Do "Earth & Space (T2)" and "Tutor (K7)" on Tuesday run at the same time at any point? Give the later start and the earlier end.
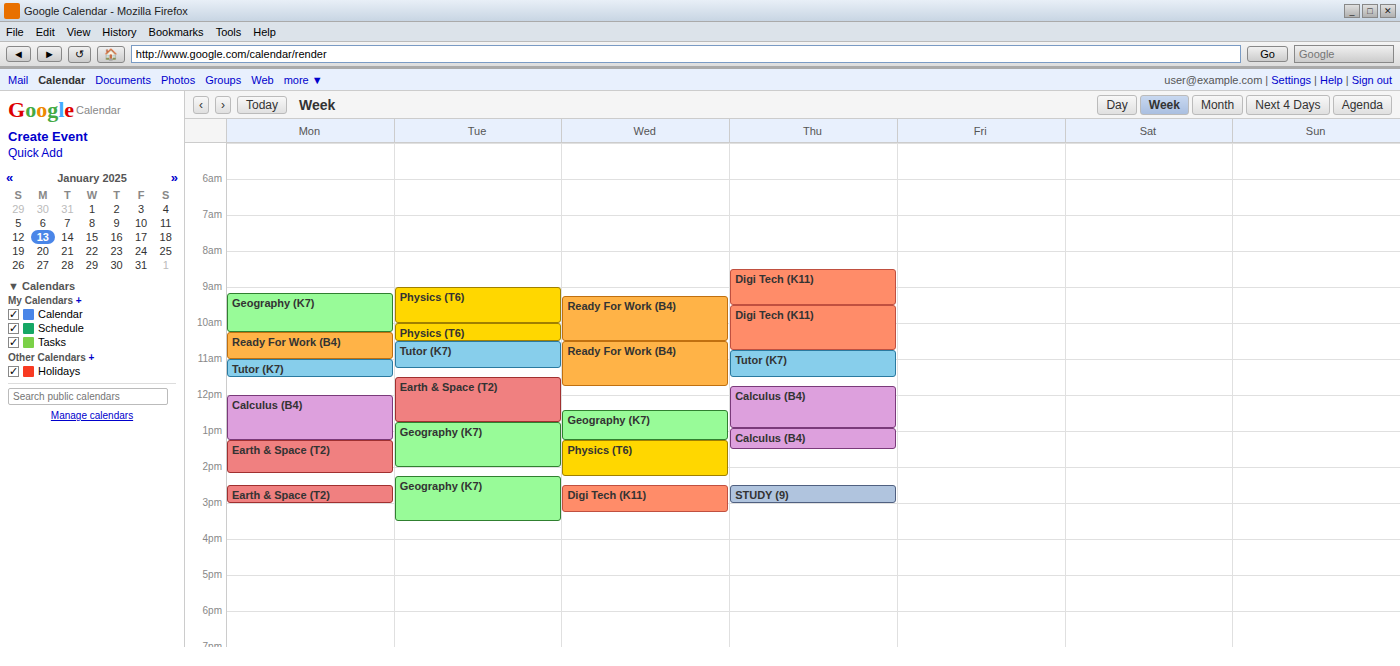
"Tutor (K7)" ends at 11:15 AM and "Earth & Space (T2)" starts at 11:30 AM -- no overlap.